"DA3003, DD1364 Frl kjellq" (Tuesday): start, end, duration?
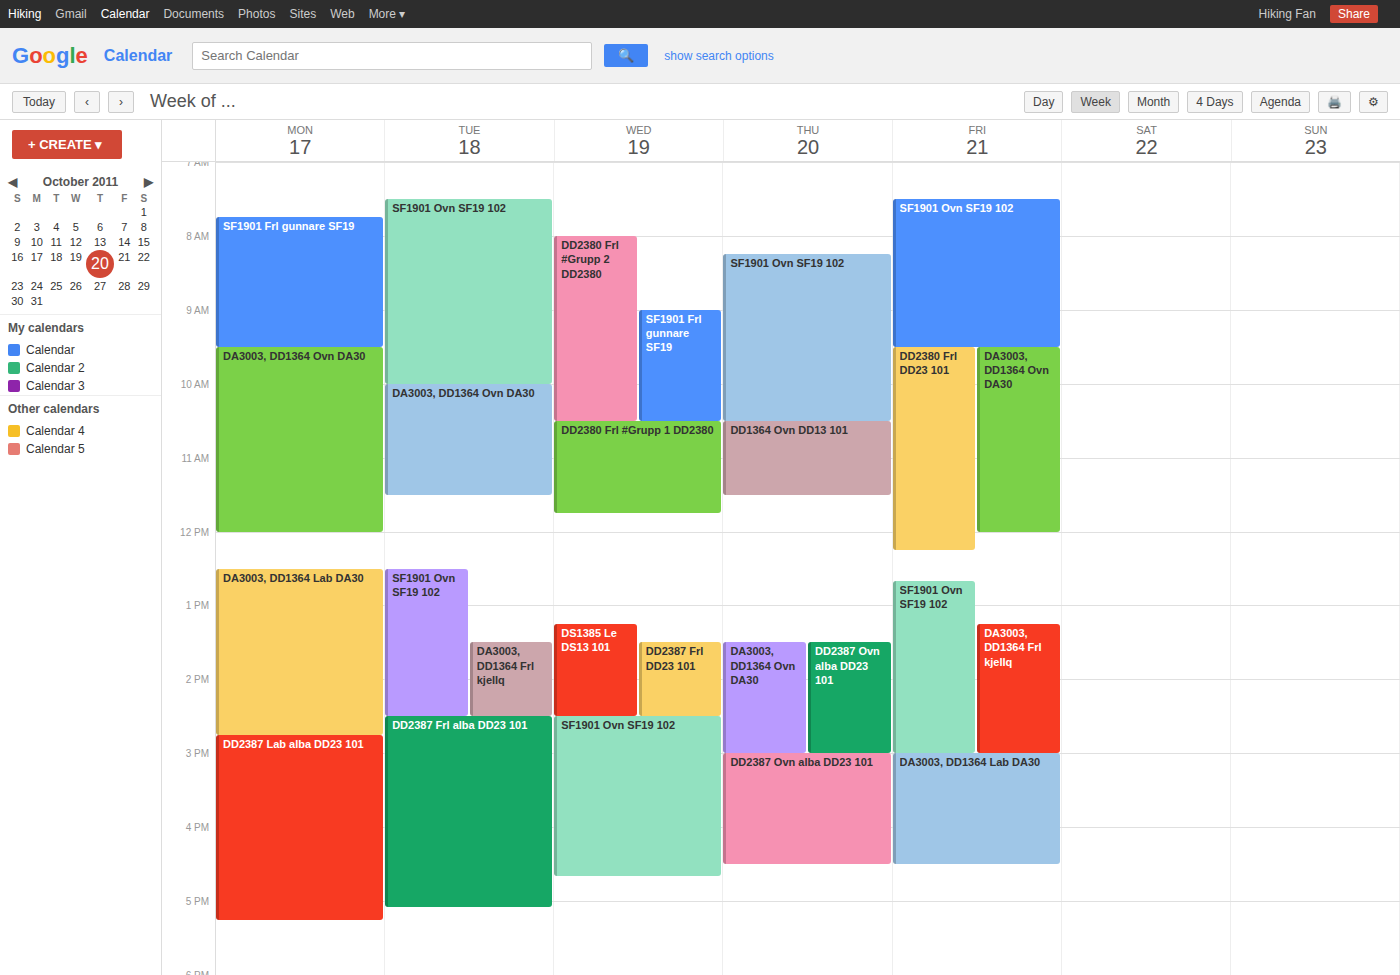
1:30 PM to 2:30 PM, 1 hour